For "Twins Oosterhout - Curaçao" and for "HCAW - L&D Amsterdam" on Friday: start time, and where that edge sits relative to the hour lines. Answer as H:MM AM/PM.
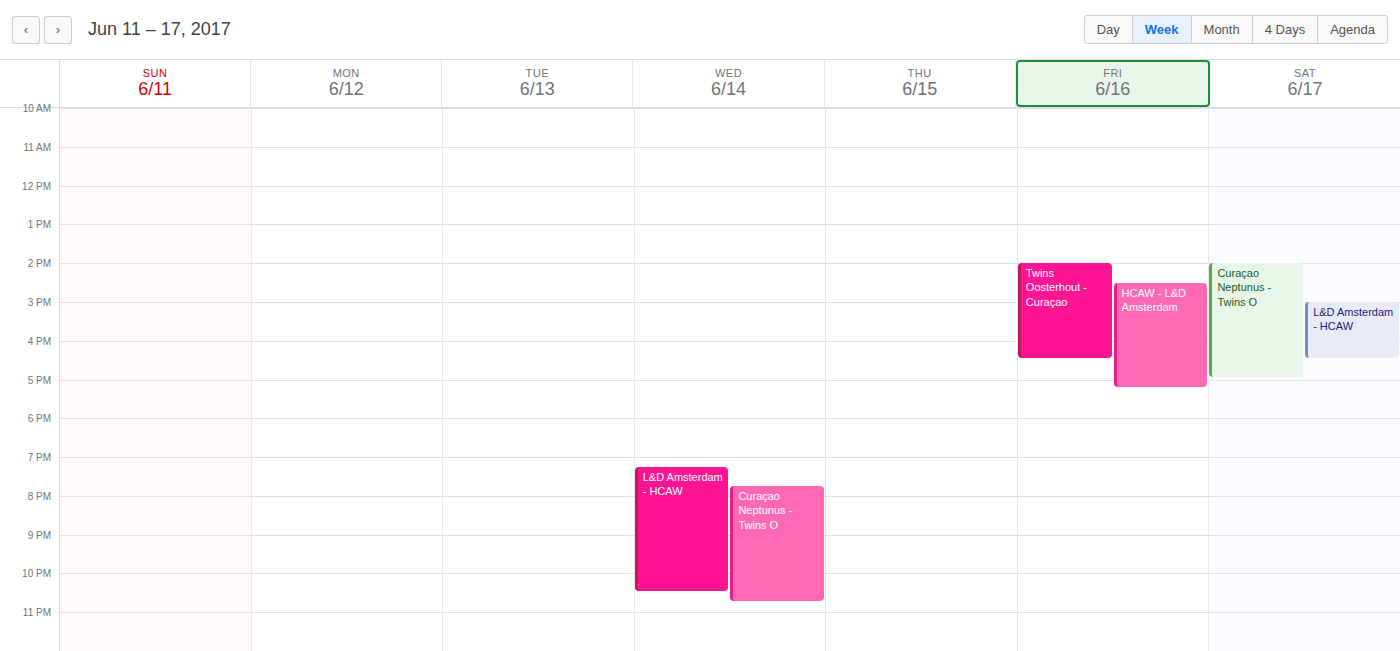
"Twins Oosterhout - Curaçao": 2:00 PM, exactly on the 2 PM line. "HCAW - L&D Amsterdam": 2:30 PM, halfway between the 2 PM and 3 PM lines.